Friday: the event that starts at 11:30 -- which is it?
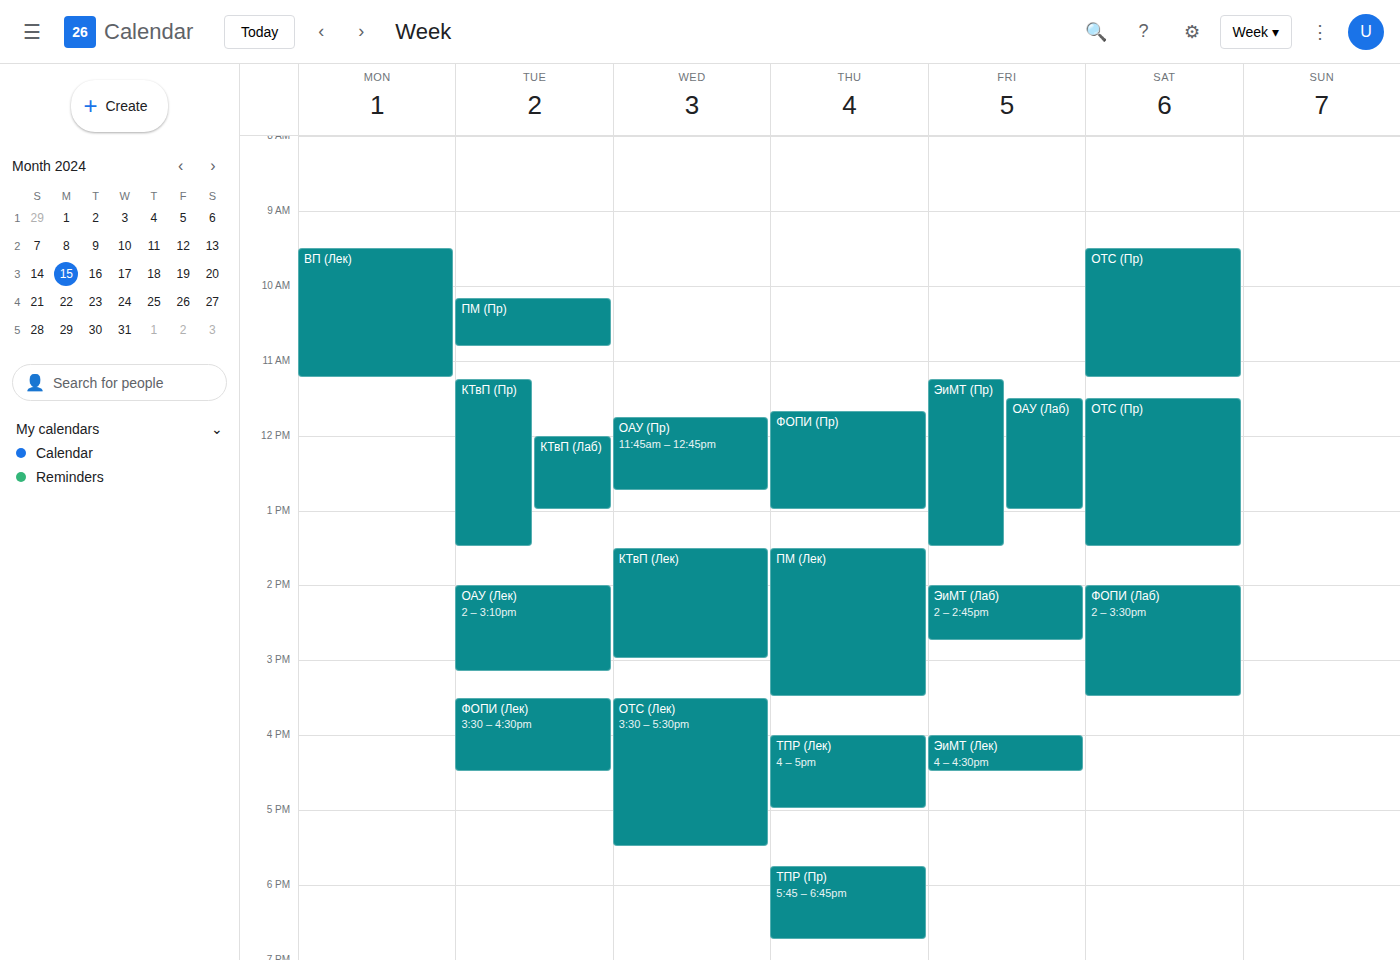
"ОАУ (Лаб)"